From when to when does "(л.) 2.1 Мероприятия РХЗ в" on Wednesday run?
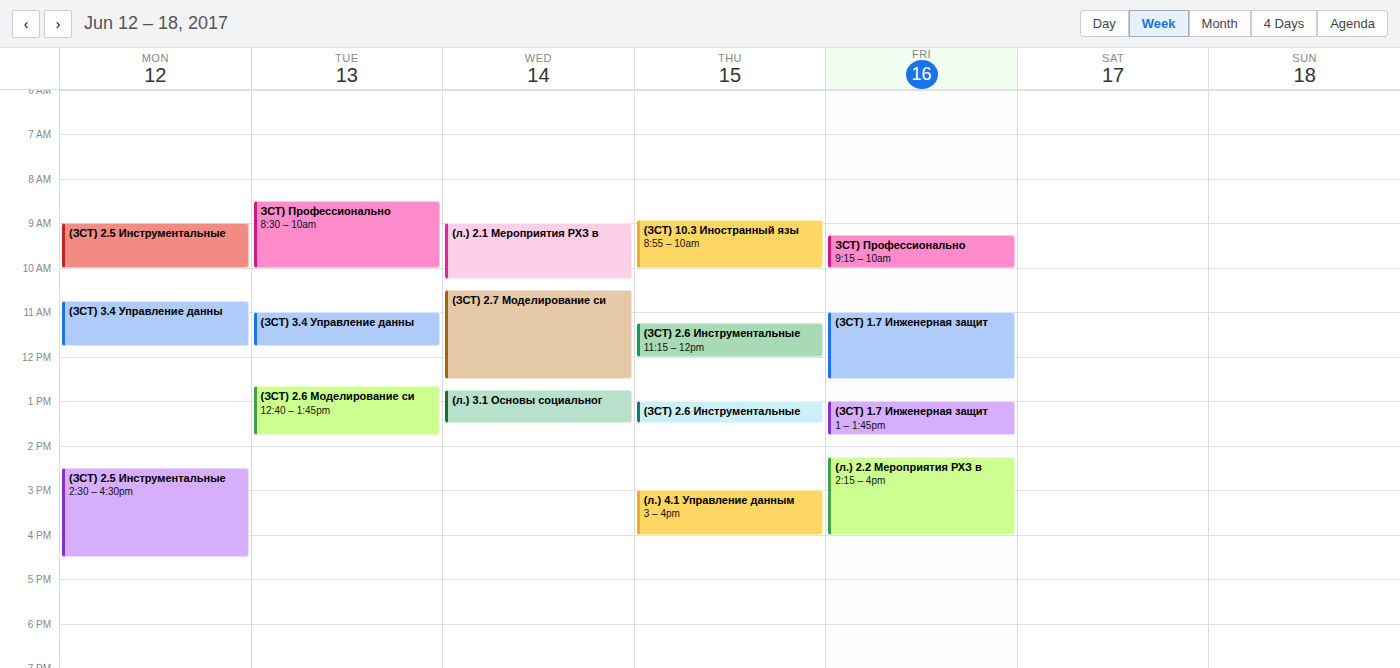
9:00 AM to 10:15 AM